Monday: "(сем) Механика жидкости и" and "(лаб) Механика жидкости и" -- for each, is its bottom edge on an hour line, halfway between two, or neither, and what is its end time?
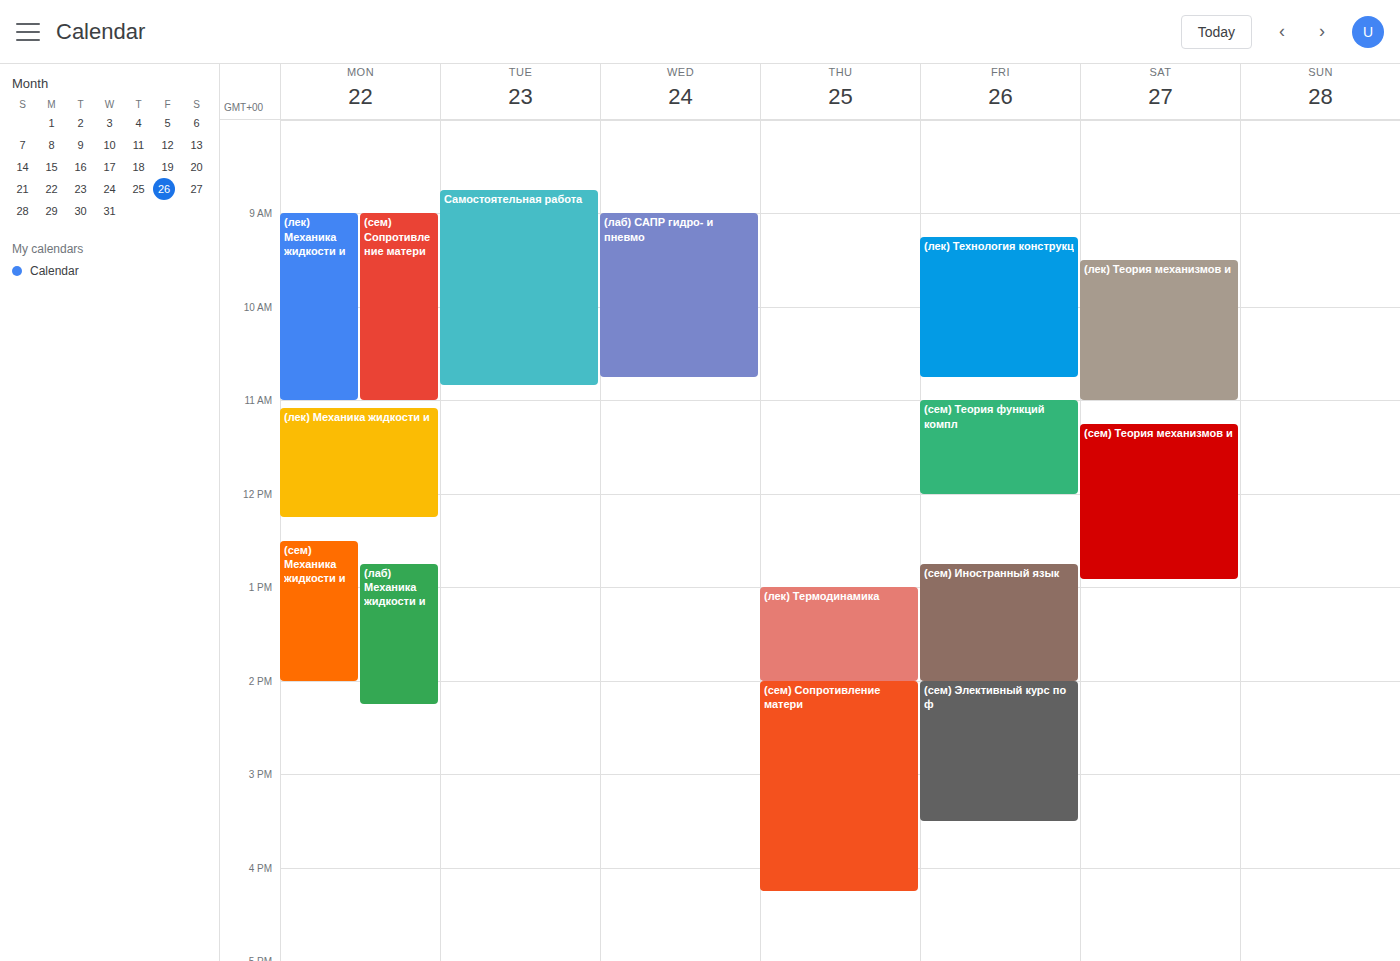
"(сем) Механика жидкости и": 2:00 PM, exactly on the 2 PM line. "(лаб) Механика жидкости и": 2:15 PM, neither: a quarter of the way from the 2 PM line to the 3 PM line.